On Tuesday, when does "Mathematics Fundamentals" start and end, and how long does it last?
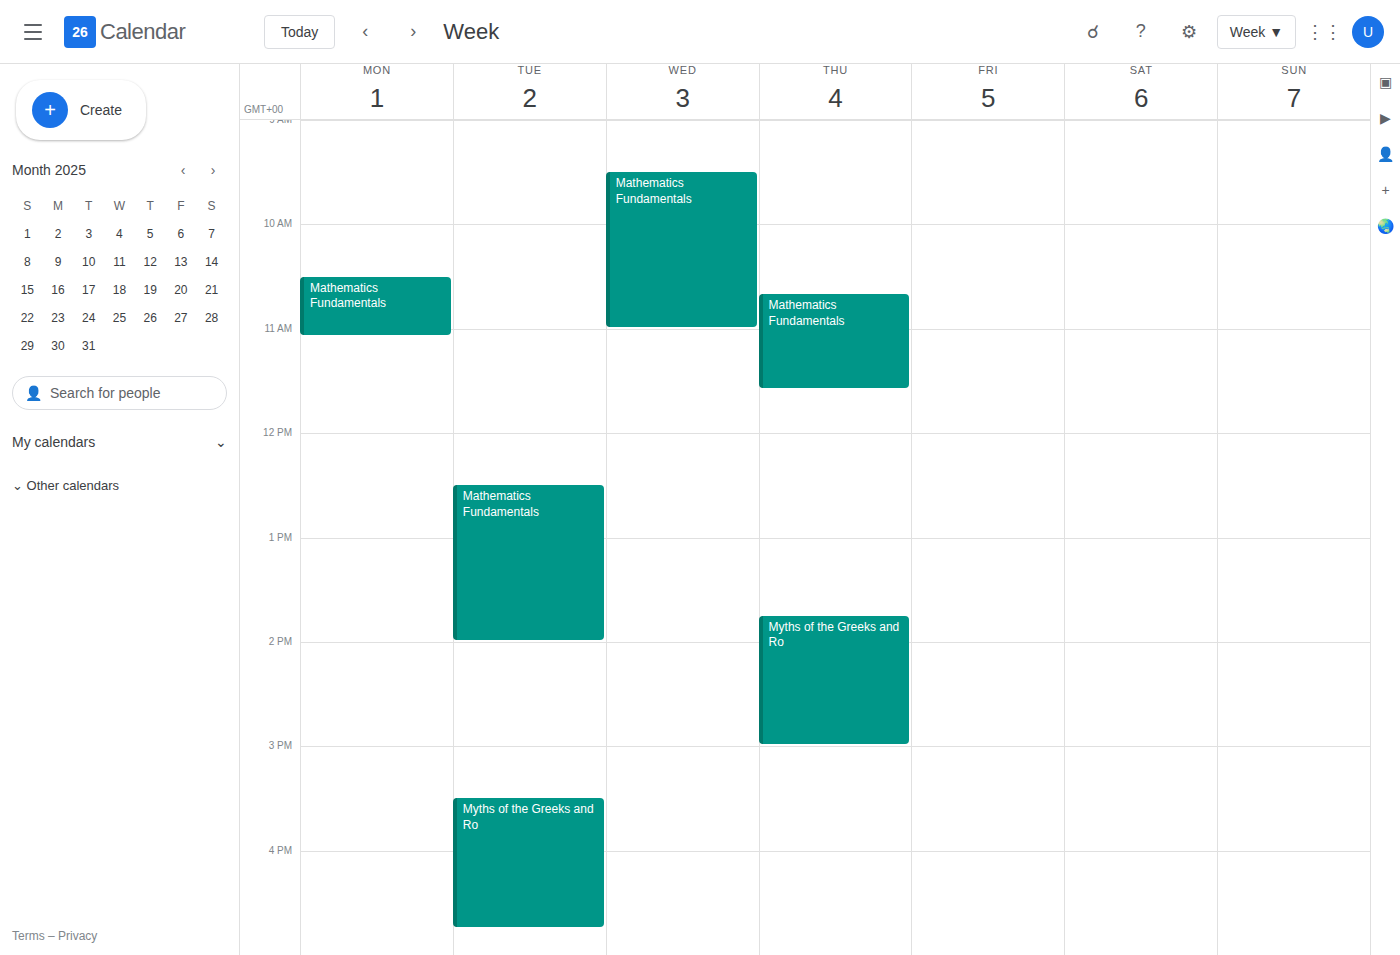
12:30 PM to 2:00 PM, 1 hour 30 minutes